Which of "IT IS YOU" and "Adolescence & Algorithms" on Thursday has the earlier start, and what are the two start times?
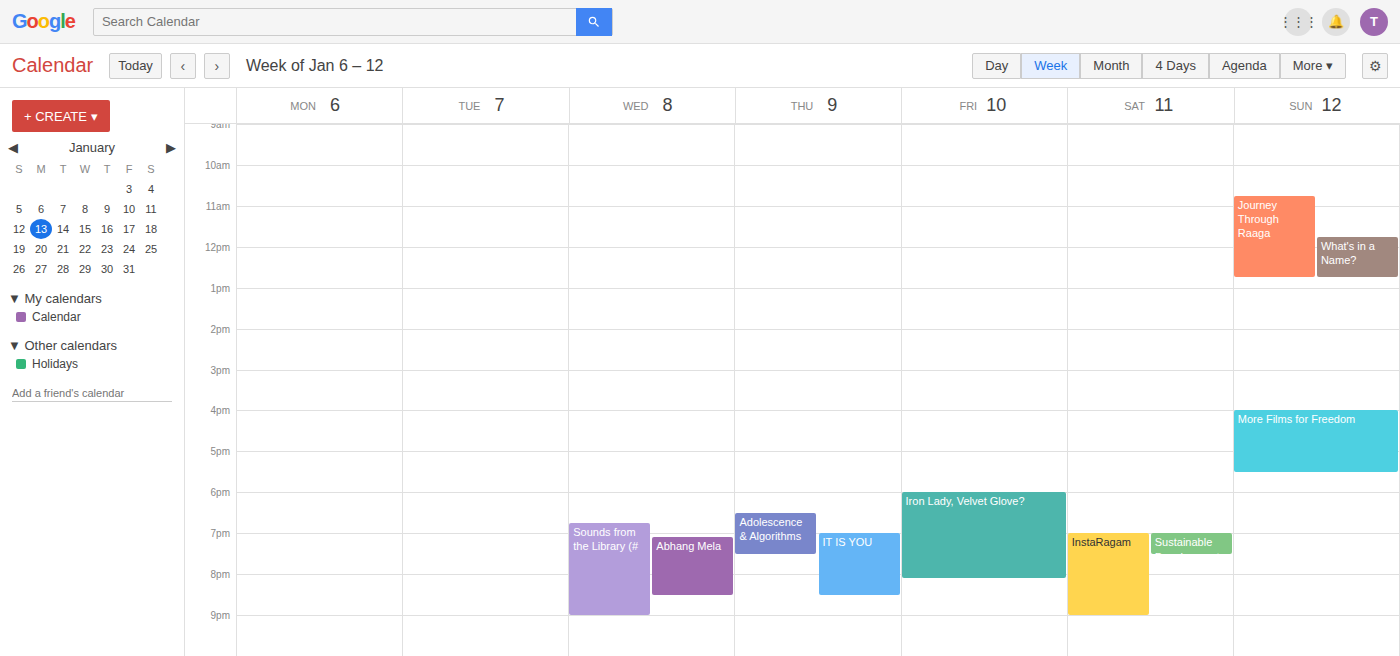
"Adolescence & Algorithms" 6:30 PM; "IT IS YOU" 7:00 PM.